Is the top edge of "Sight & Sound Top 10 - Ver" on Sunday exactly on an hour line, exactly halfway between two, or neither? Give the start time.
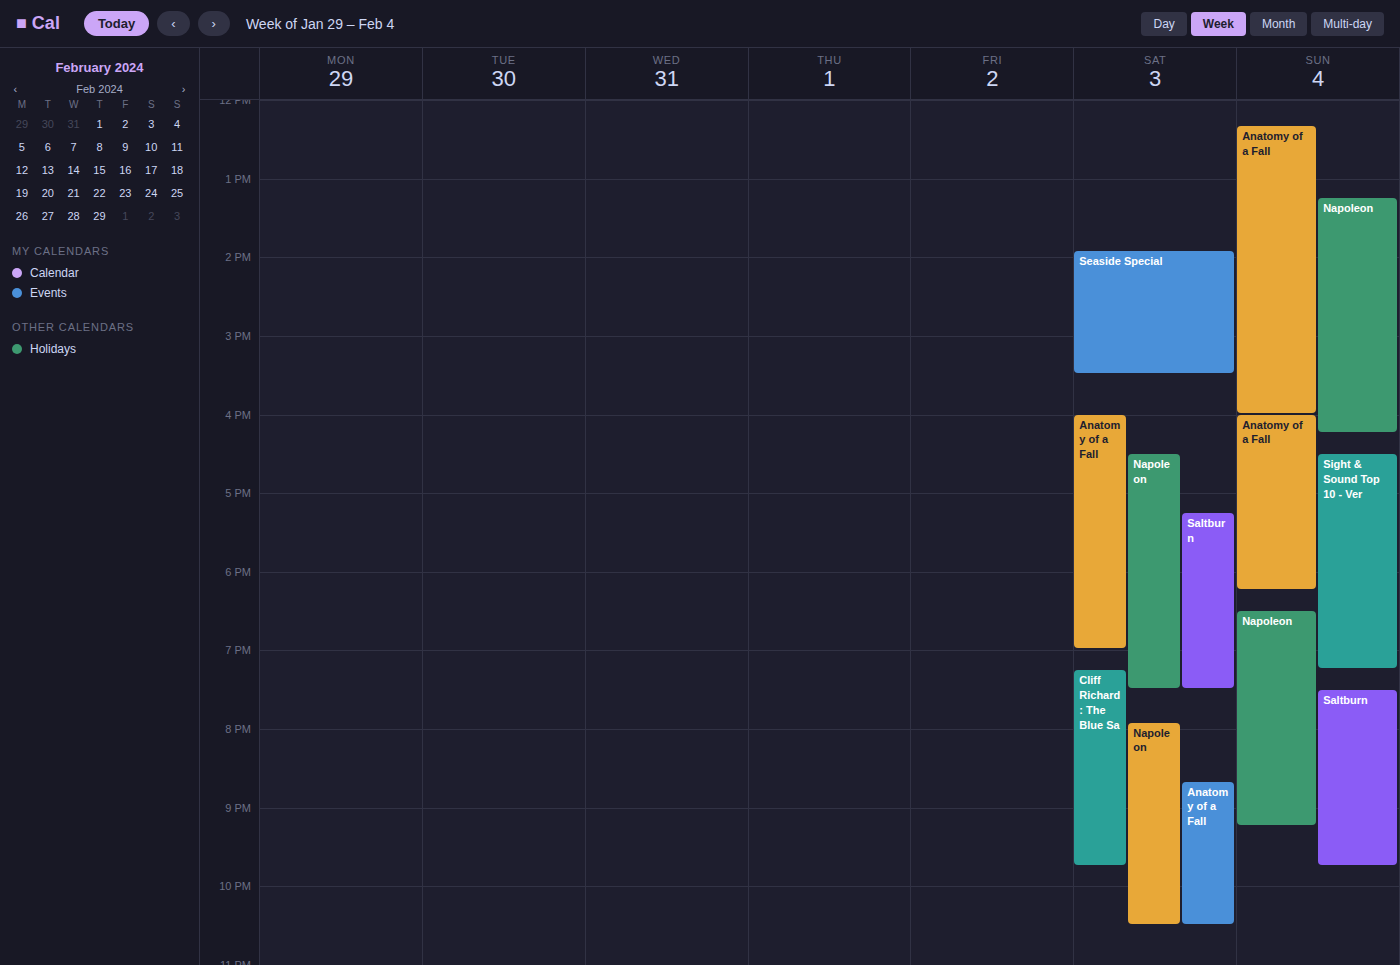
4:30 PM -- halfway between the 4 PM and 5 PM lines.